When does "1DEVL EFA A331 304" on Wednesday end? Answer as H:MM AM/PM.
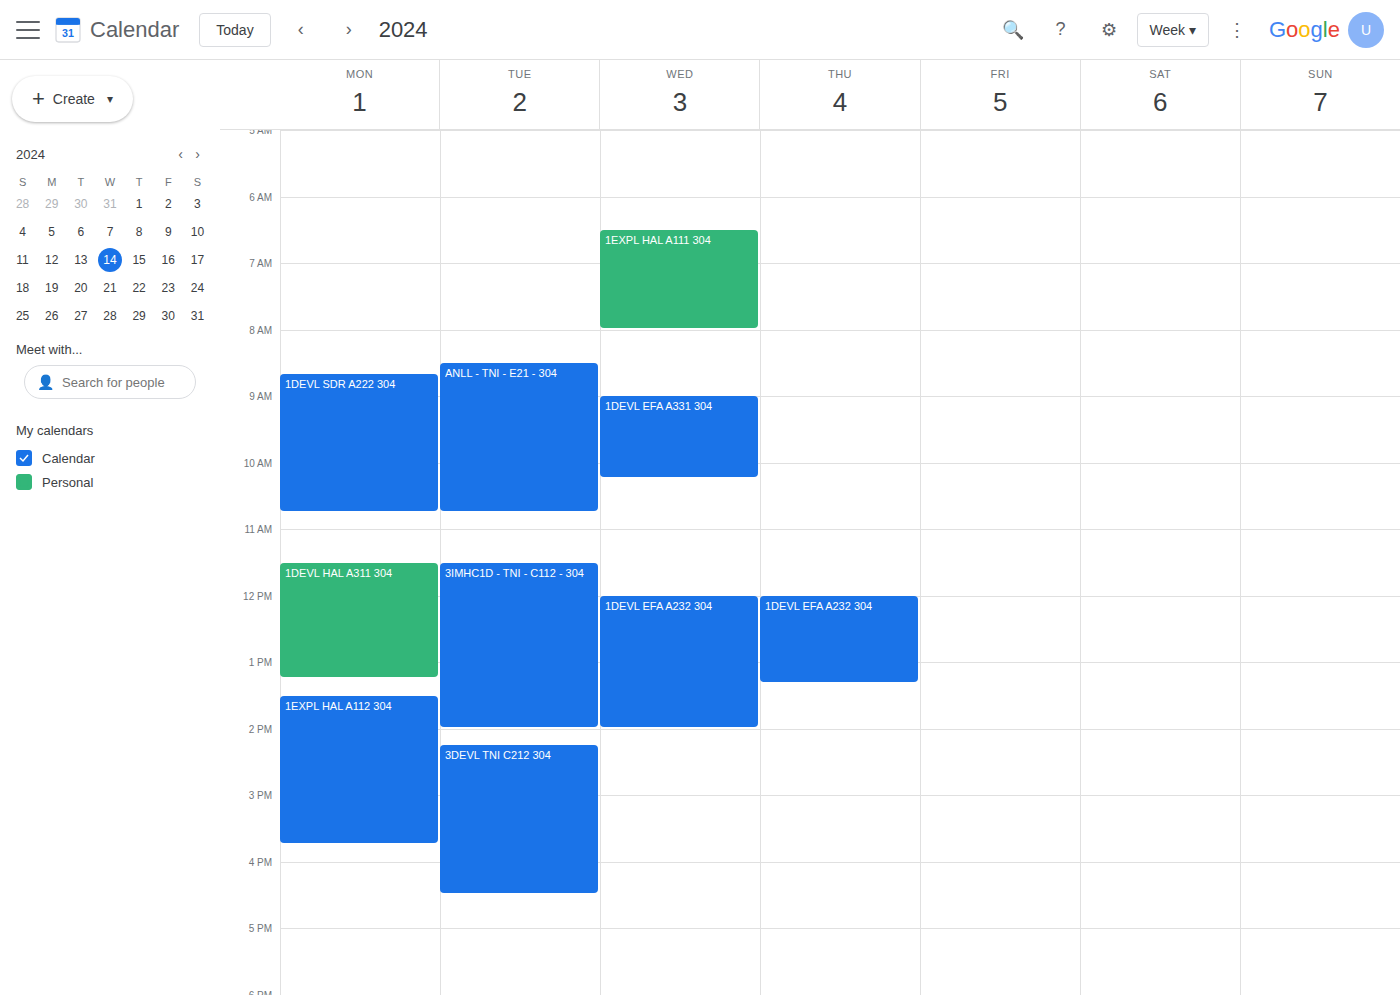
10:15 AM